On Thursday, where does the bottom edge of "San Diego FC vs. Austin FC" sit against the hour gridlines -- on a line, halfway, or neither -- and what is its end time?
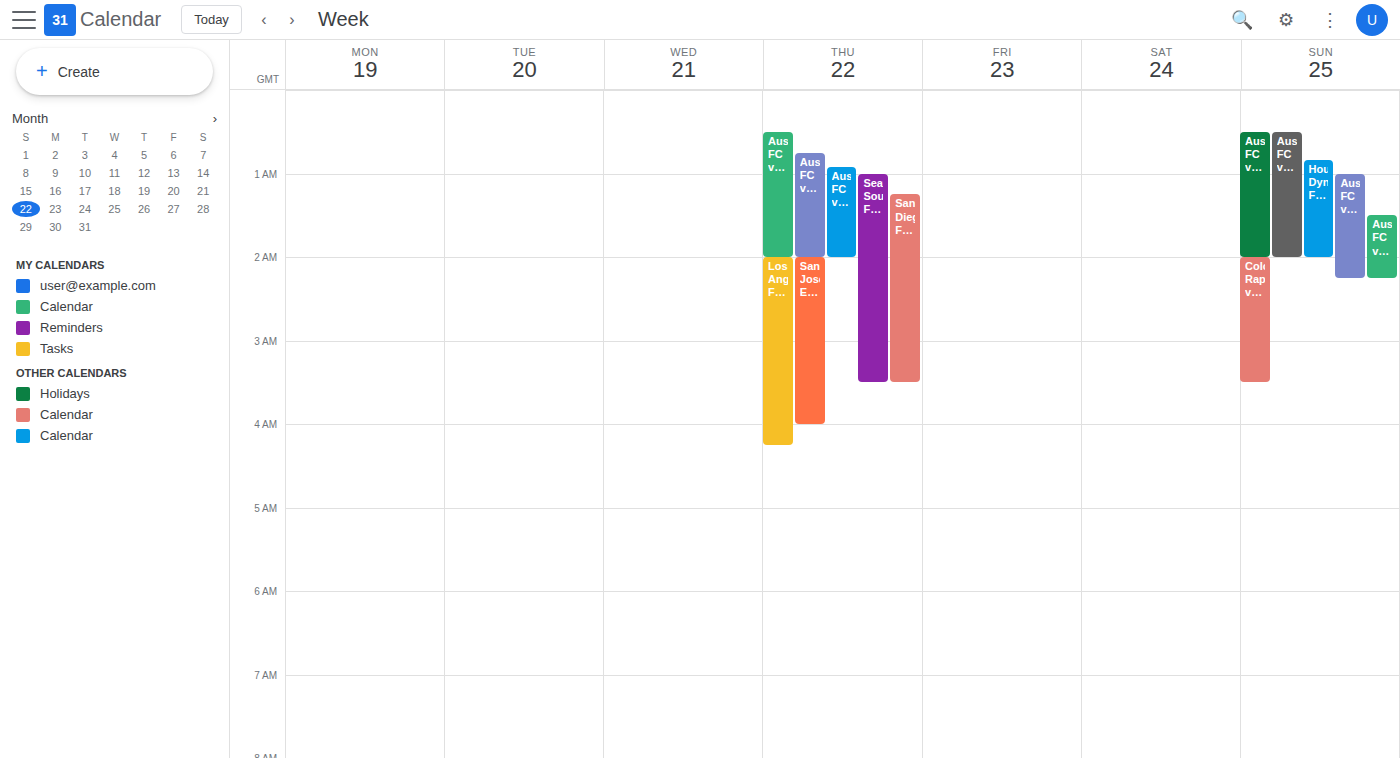
3:30 AM -- halfway between the 3 AM and 4 AM lines.